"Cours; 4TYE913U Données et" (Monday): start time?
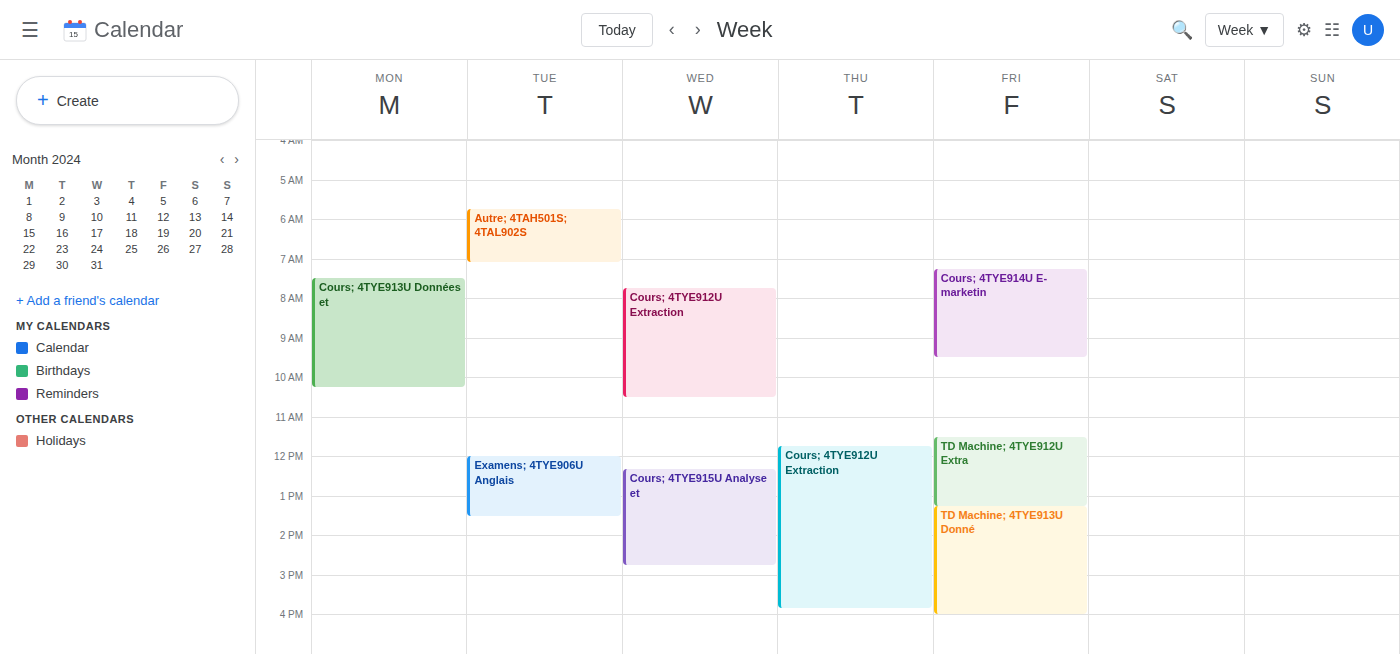
7:30 AM